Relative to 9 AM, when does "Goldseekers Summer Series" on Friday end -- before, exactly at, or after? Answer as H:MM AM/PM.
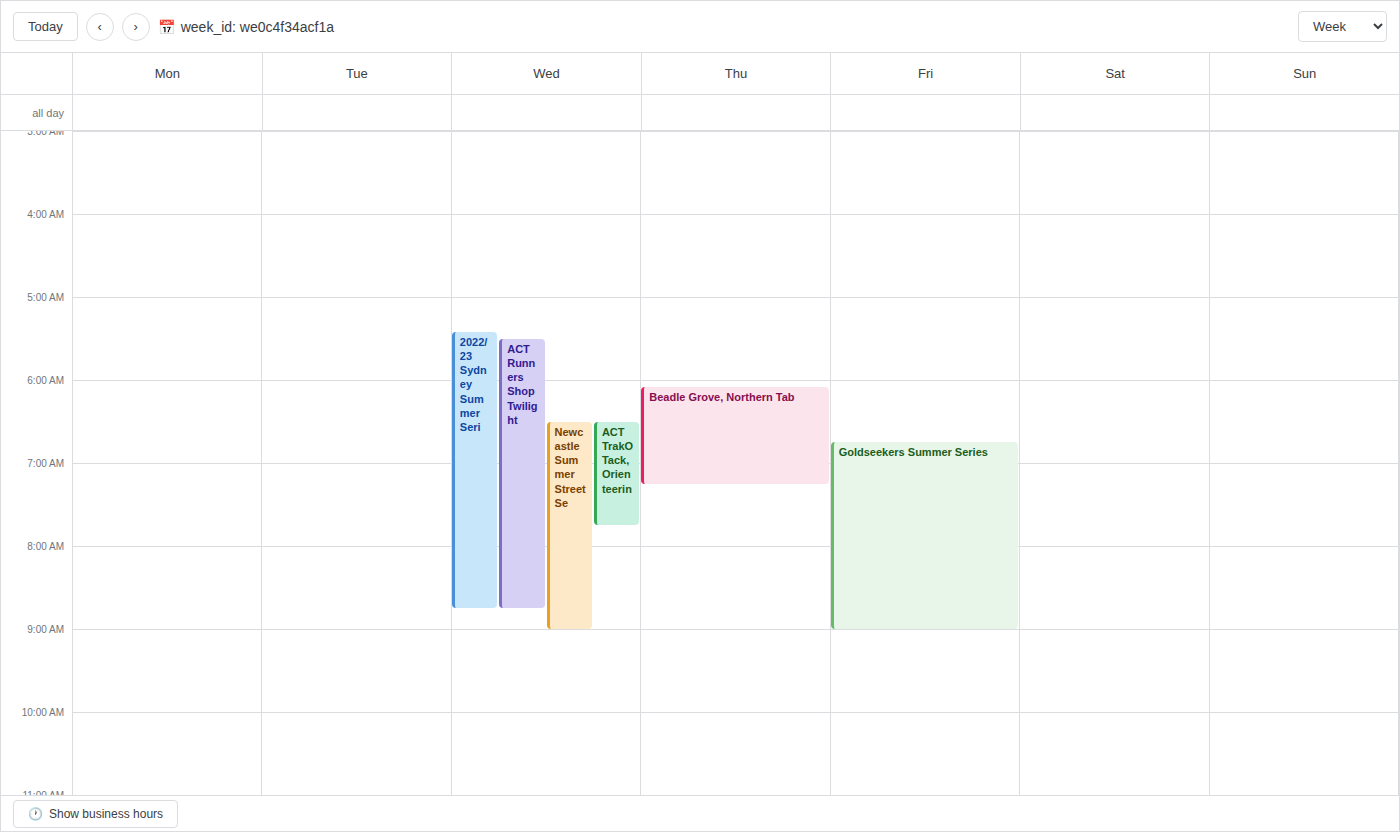
9:00 AM -- exactly at 9 AM, on the 9 AM line.